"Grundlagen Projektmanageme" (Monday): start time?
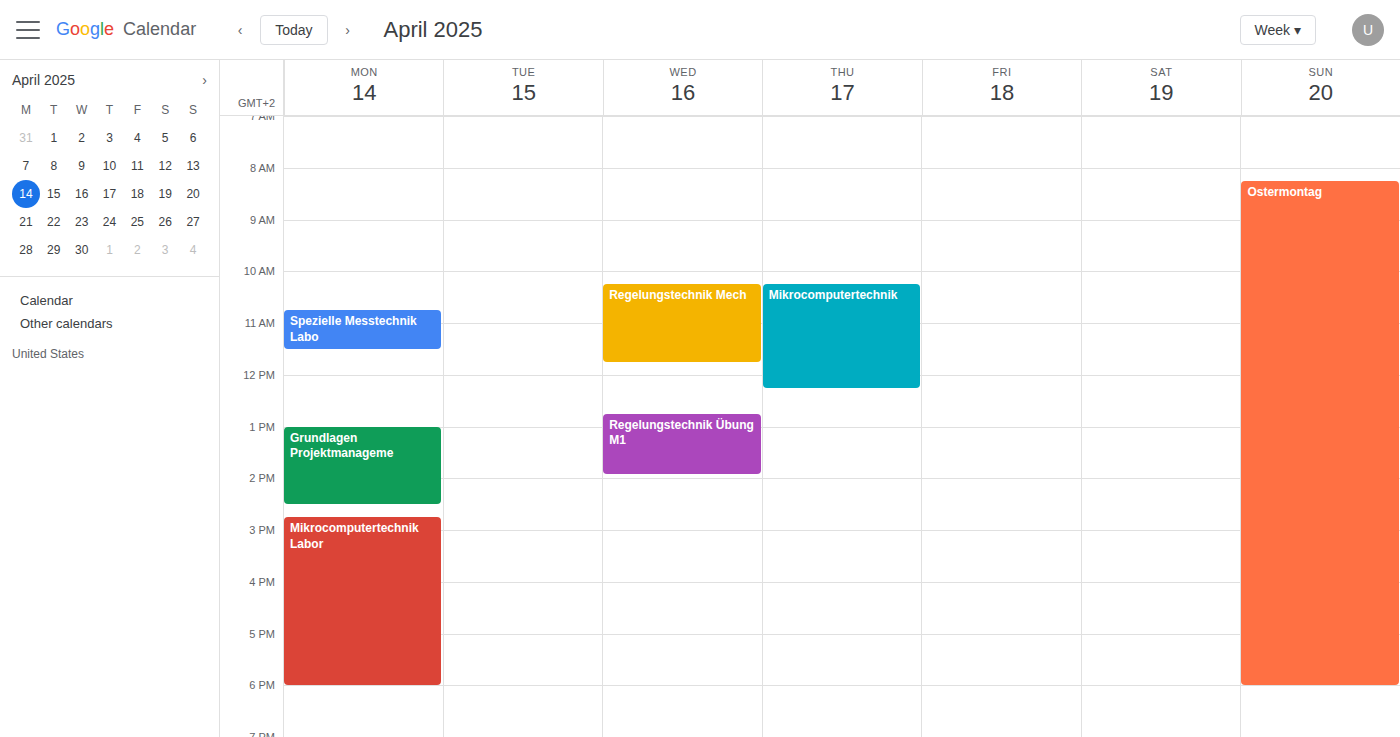
1:00 PM